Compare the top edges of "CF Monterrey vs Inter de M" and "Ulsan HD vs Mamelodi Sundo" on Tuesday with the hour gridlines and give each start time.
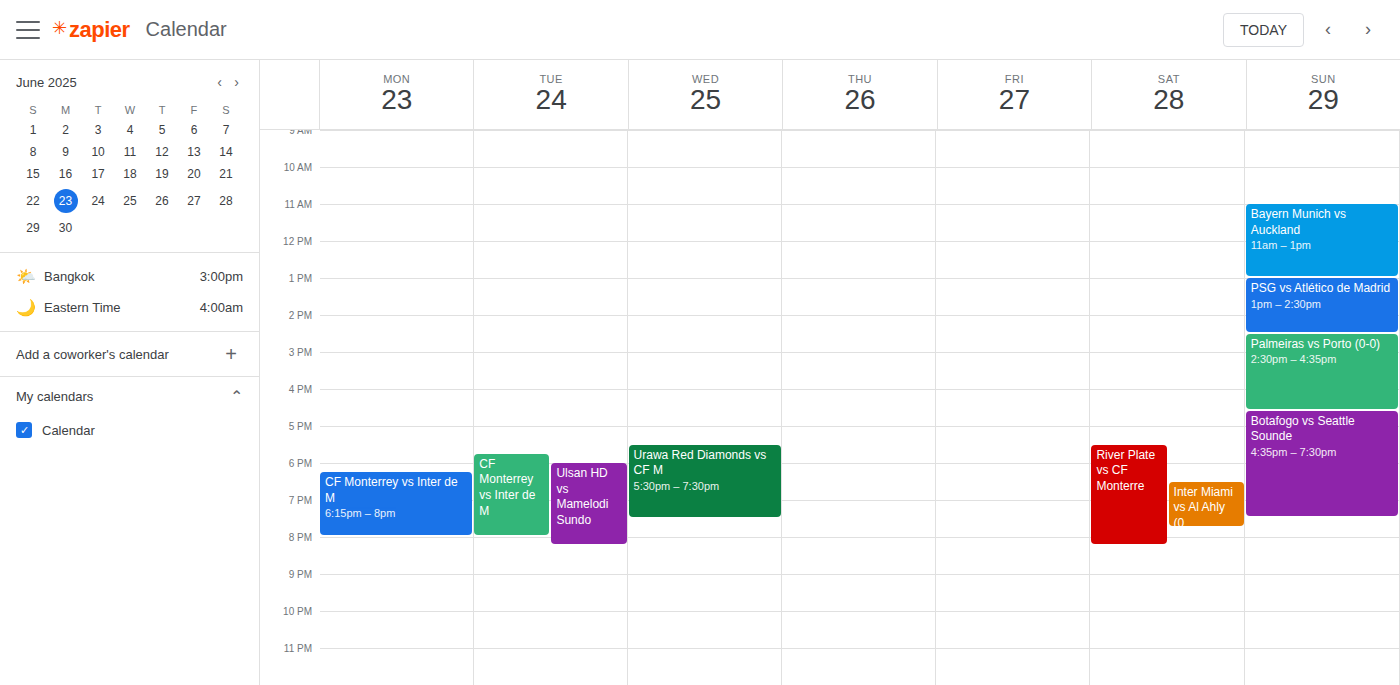
"CF Monterrey vs Inter de M": 17:45, neither: three quarters of the way from the 17:00 line to the 18:00 line. "Ulsan HD vs Mamelodi Sundo": 18:00, exactly on the 18:00 line.